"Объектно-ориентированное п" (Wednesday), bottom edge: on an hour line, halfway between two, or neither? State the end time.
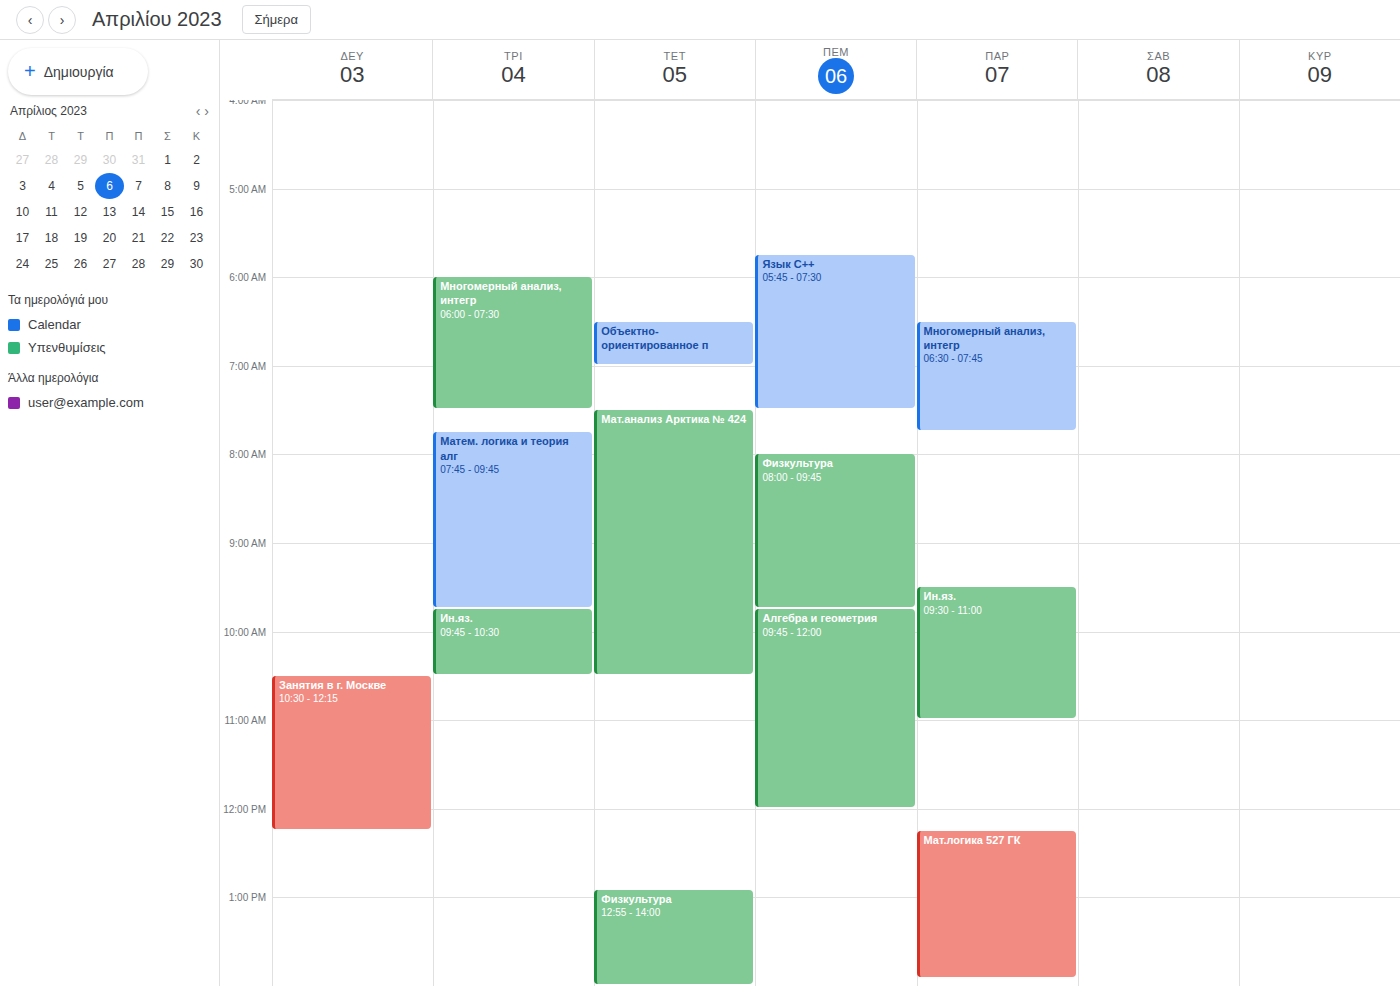
7:00 AM -- exactly on the 7 AM line.